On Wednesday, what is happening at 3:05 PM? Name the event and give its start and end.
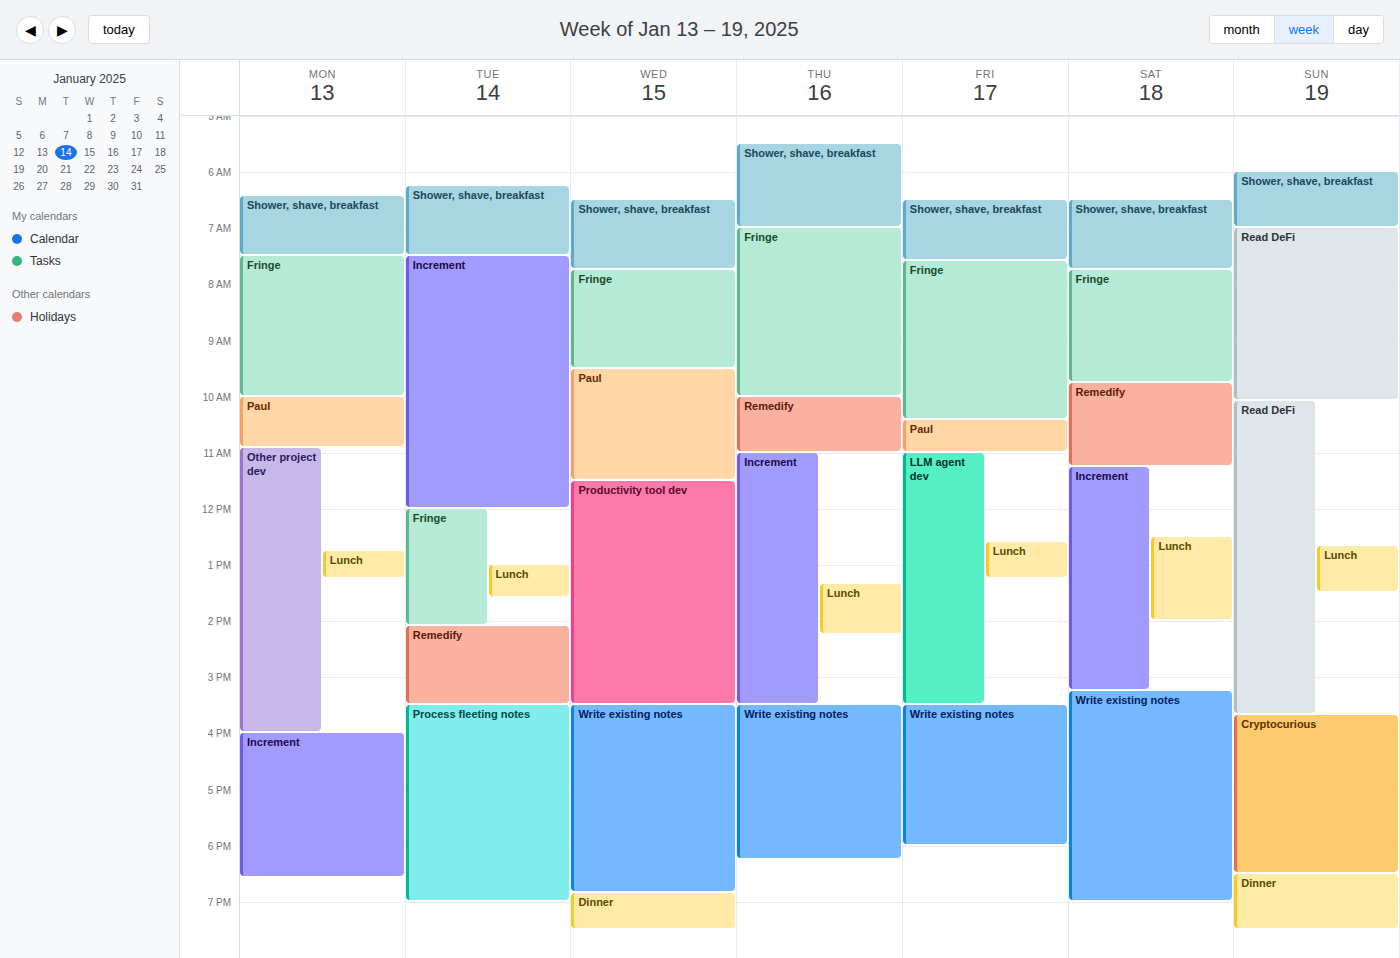
"Productivity tool dev", 11:30 AM to 3:30 PM